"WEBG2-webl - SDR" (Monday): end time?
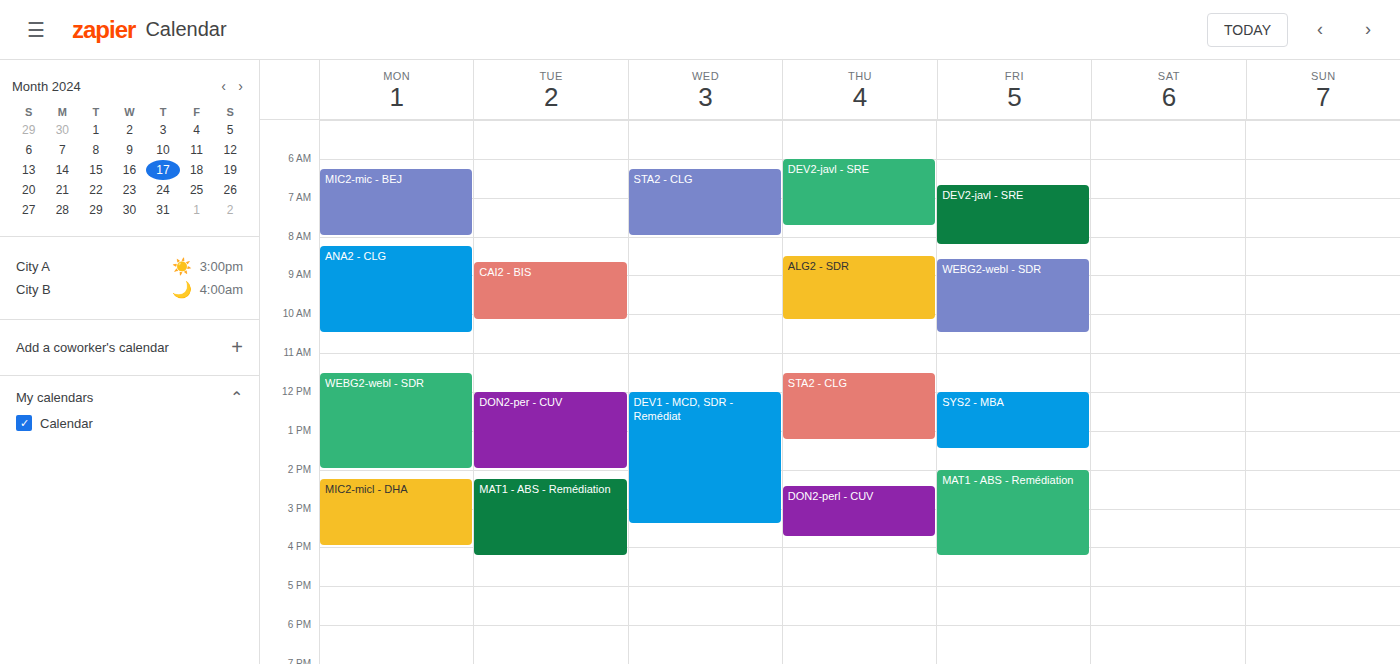
2:00 PM